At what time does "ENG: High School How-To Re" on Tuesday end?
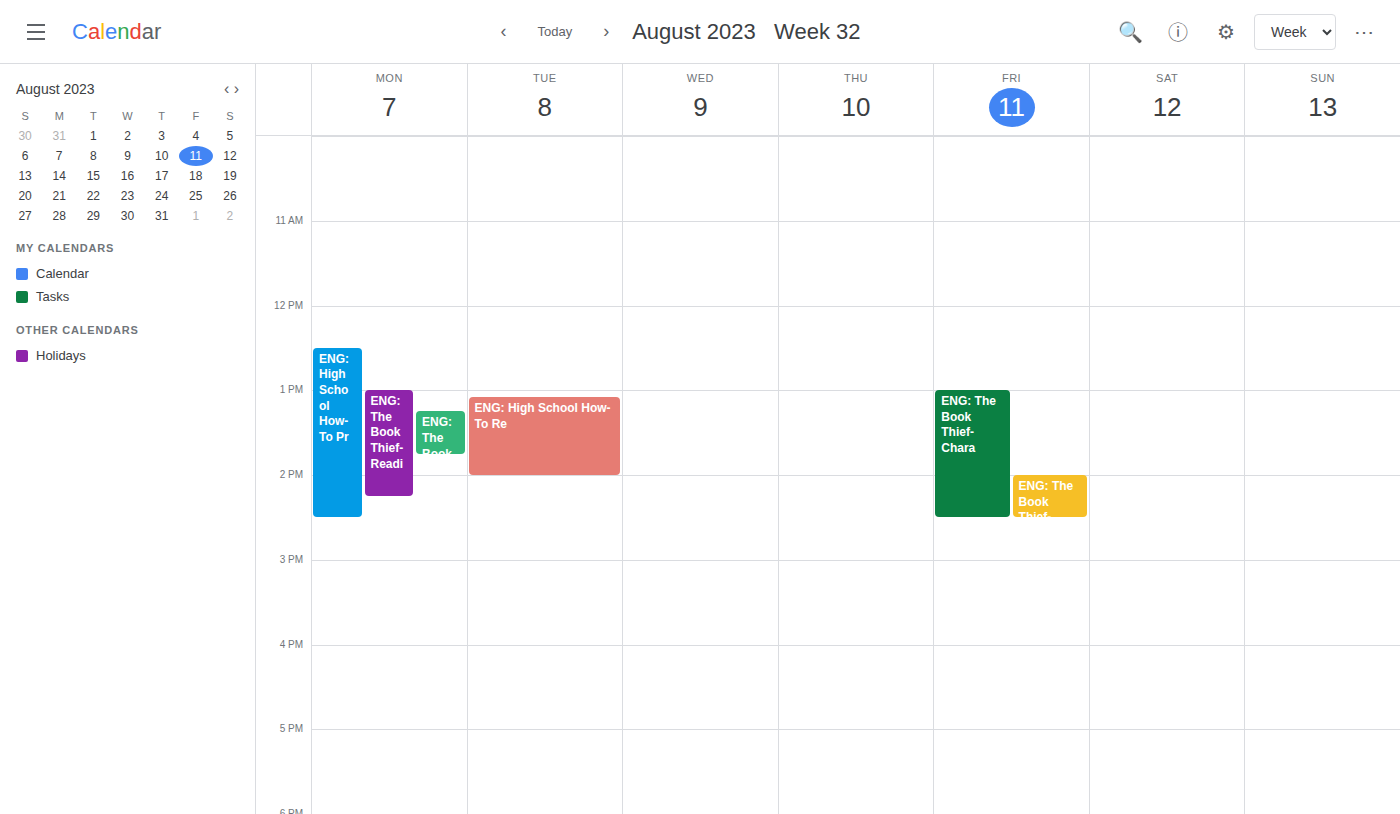
2:00 PM